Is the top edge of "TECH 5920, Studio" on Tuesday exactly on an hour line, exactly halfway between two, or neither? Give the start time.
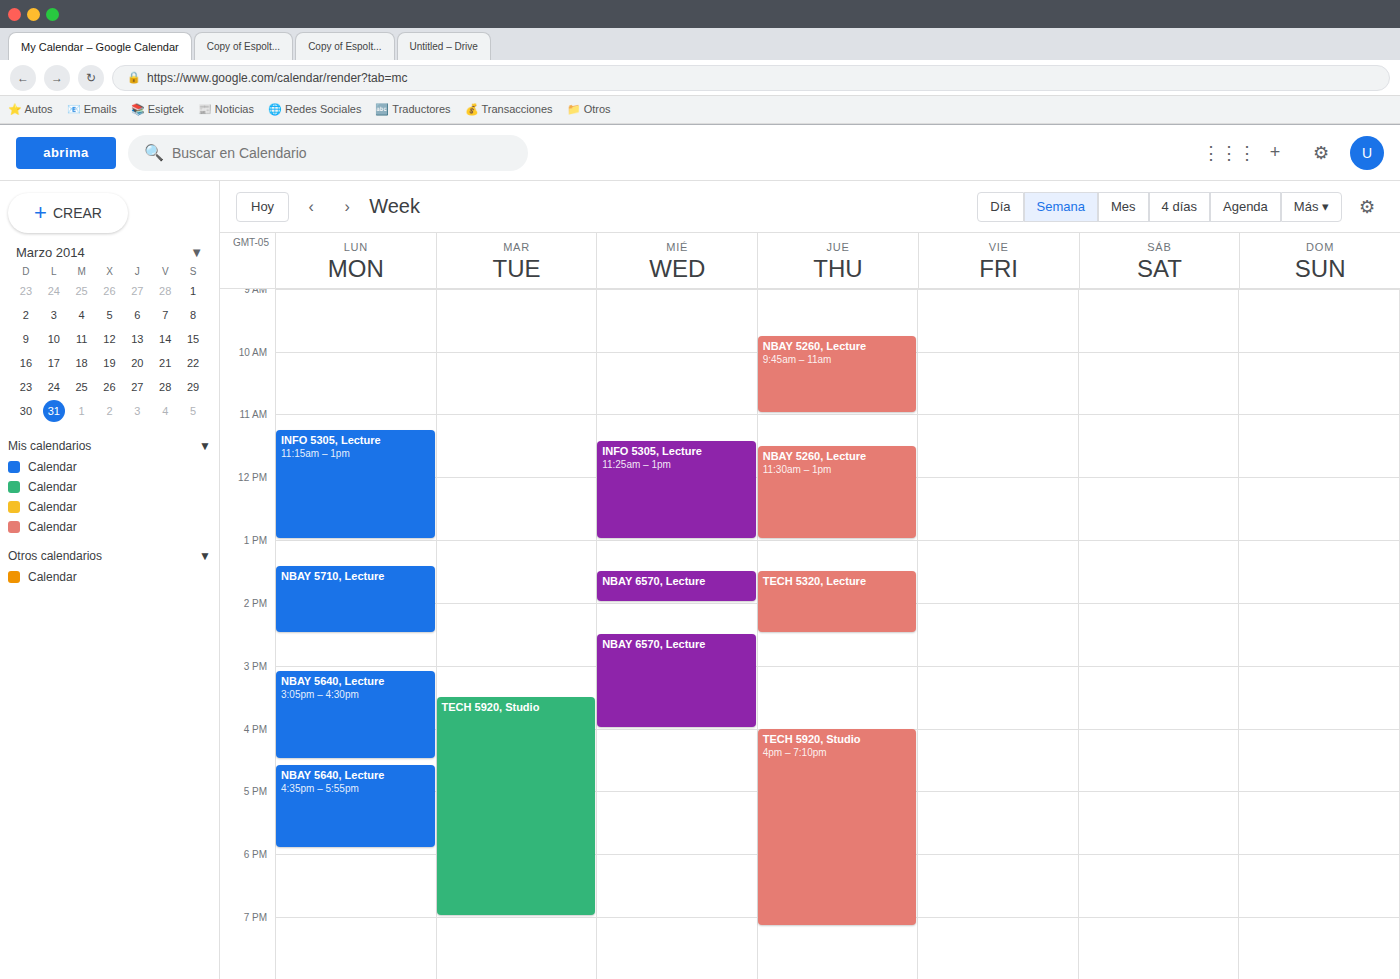
3:30 PM -- halfway between the 3 PM and 4 PM lines.